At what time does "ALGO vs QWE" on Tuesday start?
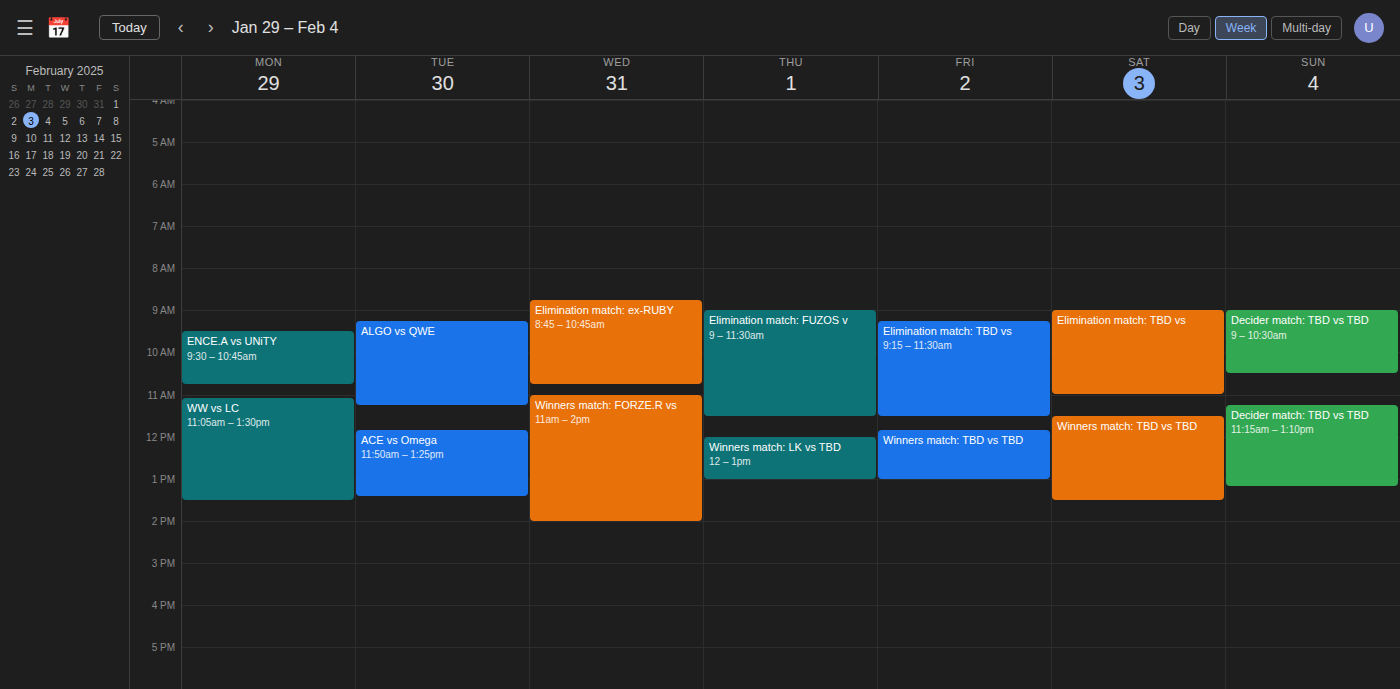
9:15 AM